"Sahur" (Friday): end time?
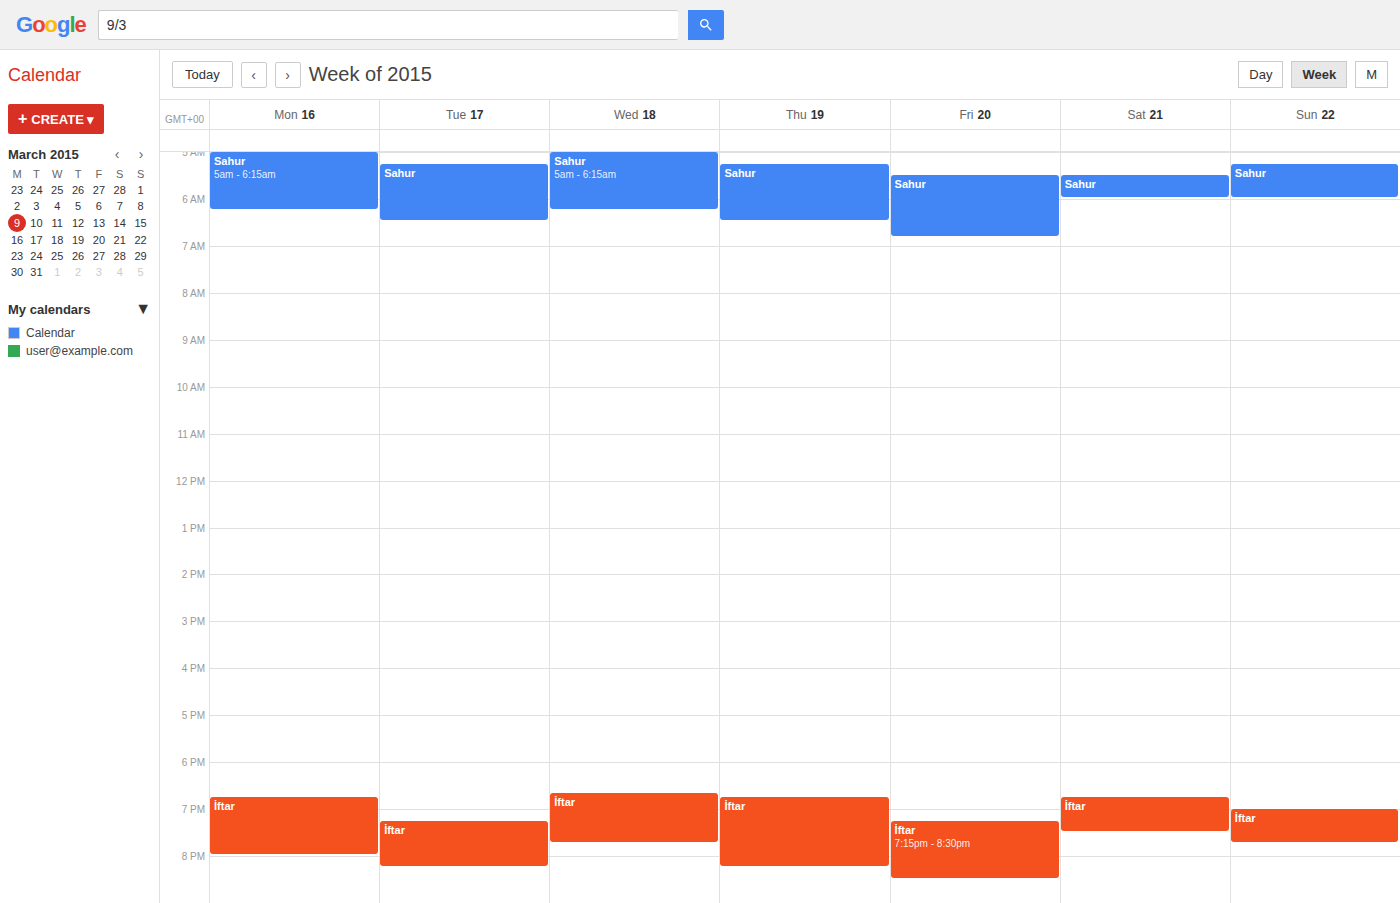
6:50 AM